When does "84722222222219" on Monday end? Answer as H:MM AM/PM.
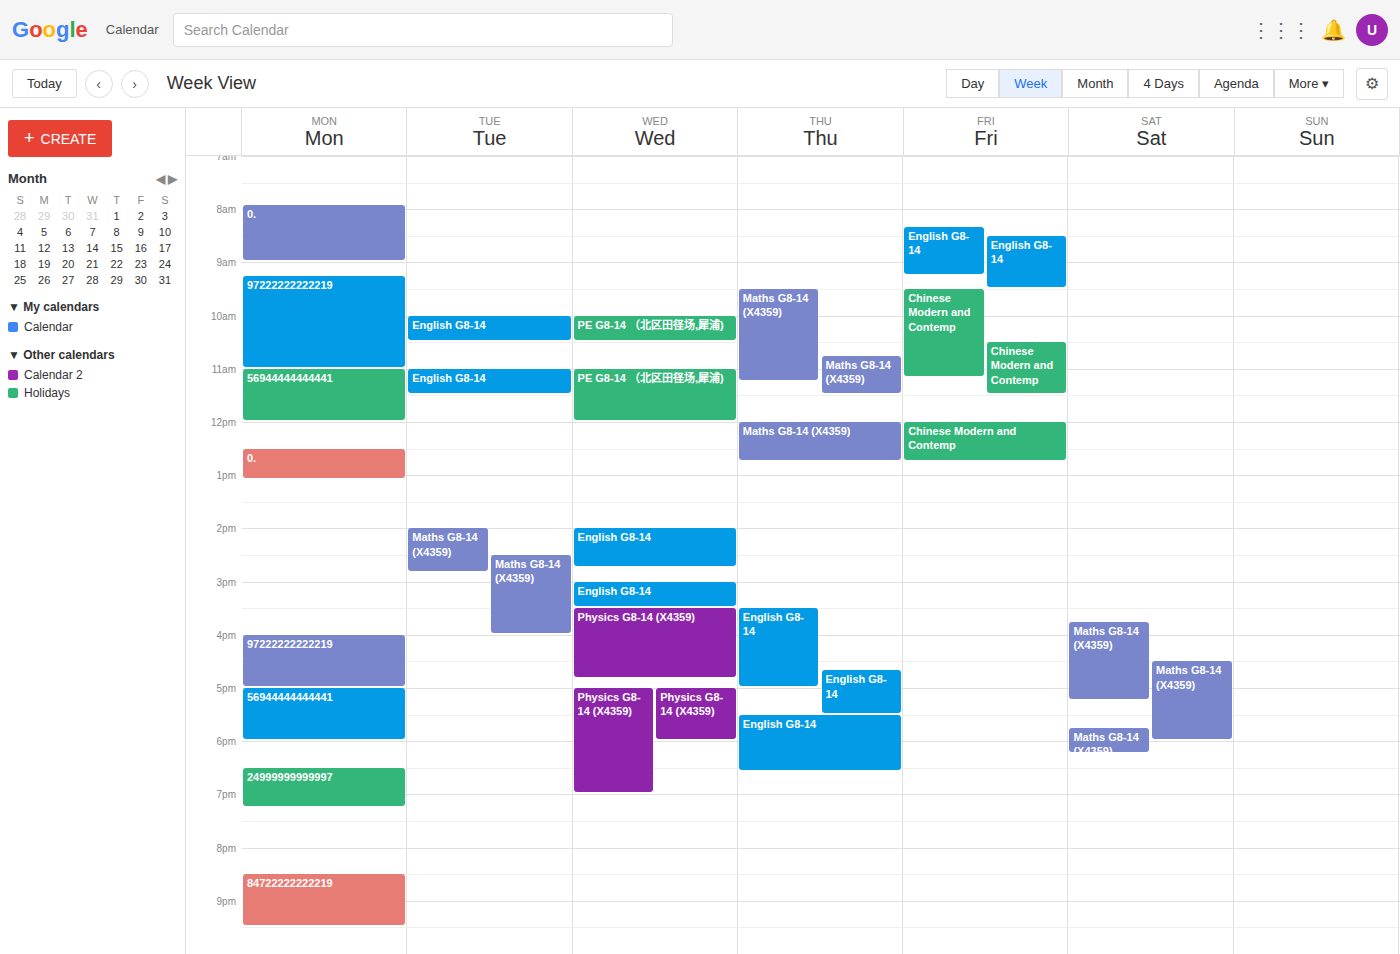
9:30 PM